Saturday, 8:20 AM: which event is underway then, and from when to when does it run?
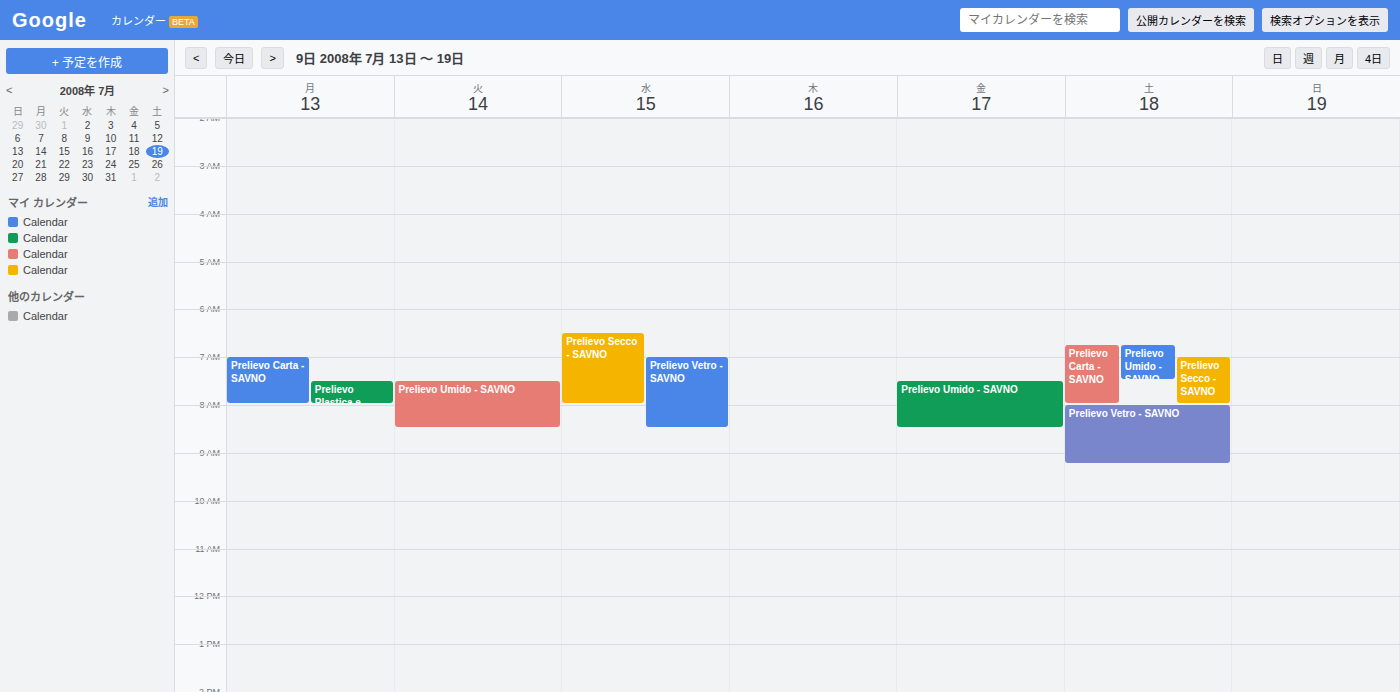
"Prelievo Vetro - SAVNO", 8:00 AM to 9:15 AM